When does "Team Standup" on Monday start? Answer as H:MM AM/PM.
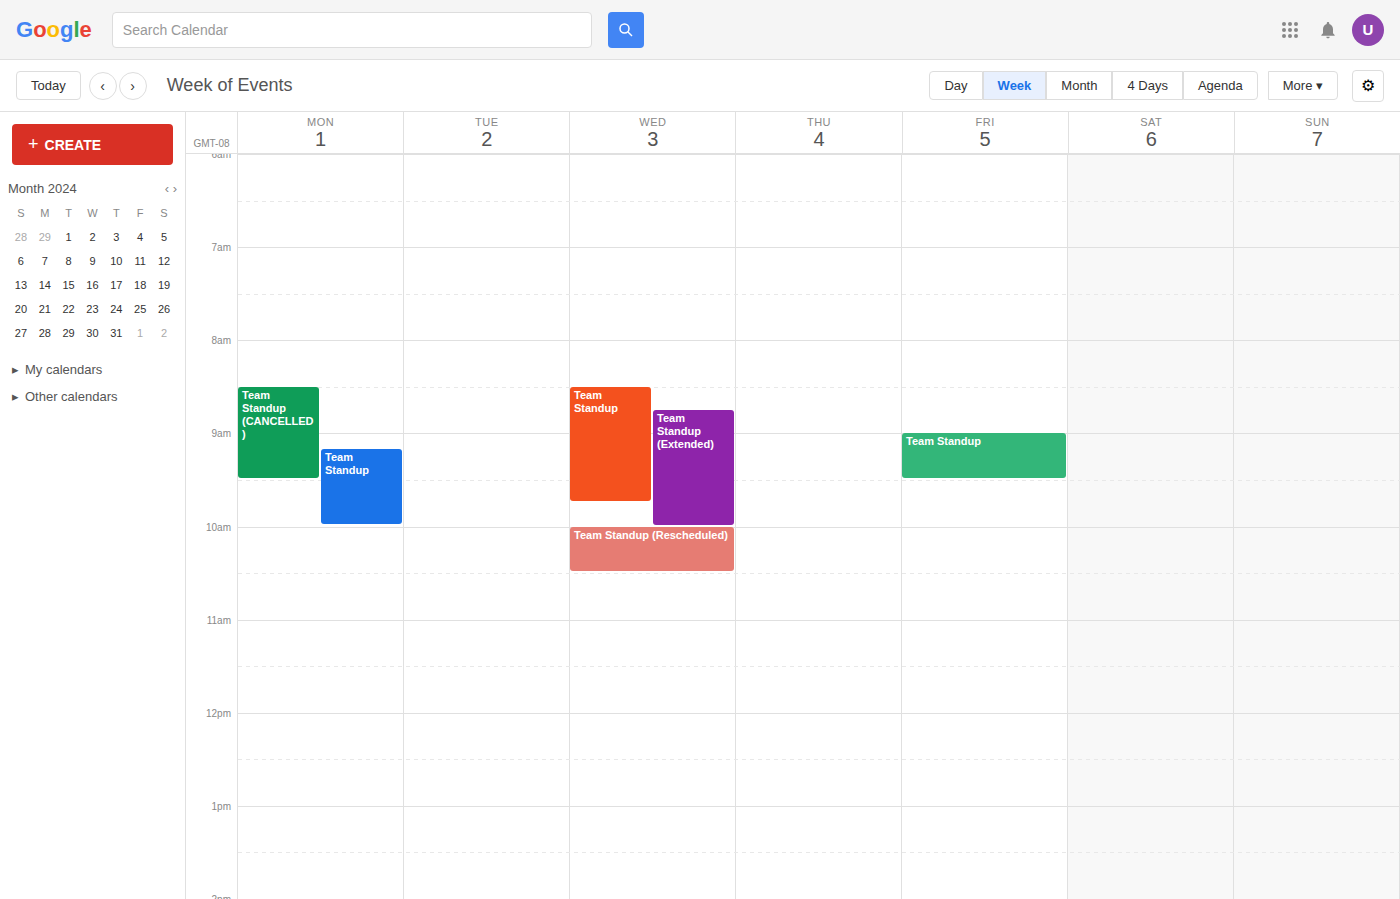
9:10 AM